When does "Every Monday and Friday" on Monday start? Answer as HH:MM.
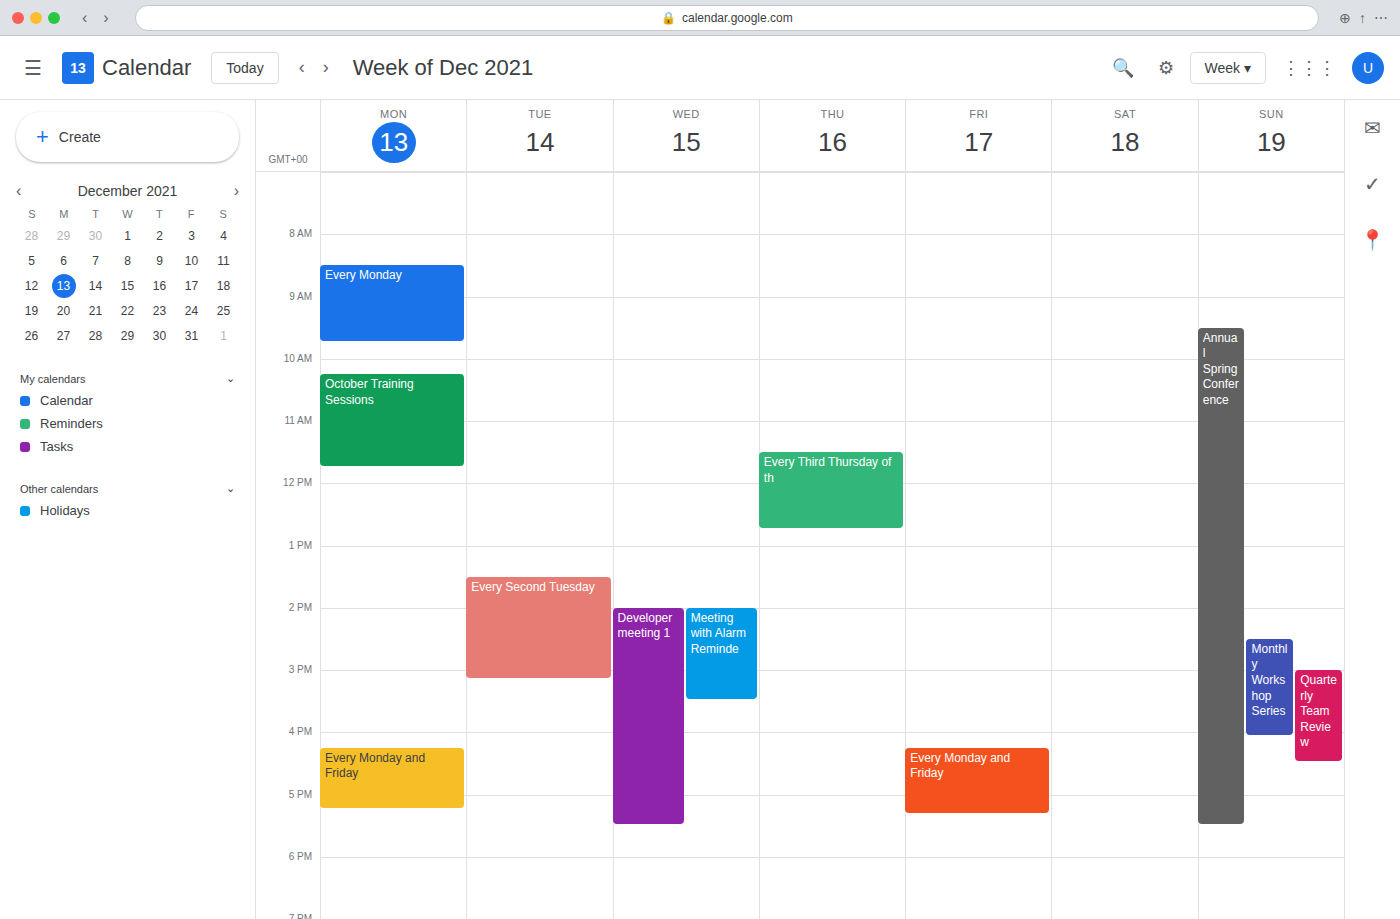
16:15